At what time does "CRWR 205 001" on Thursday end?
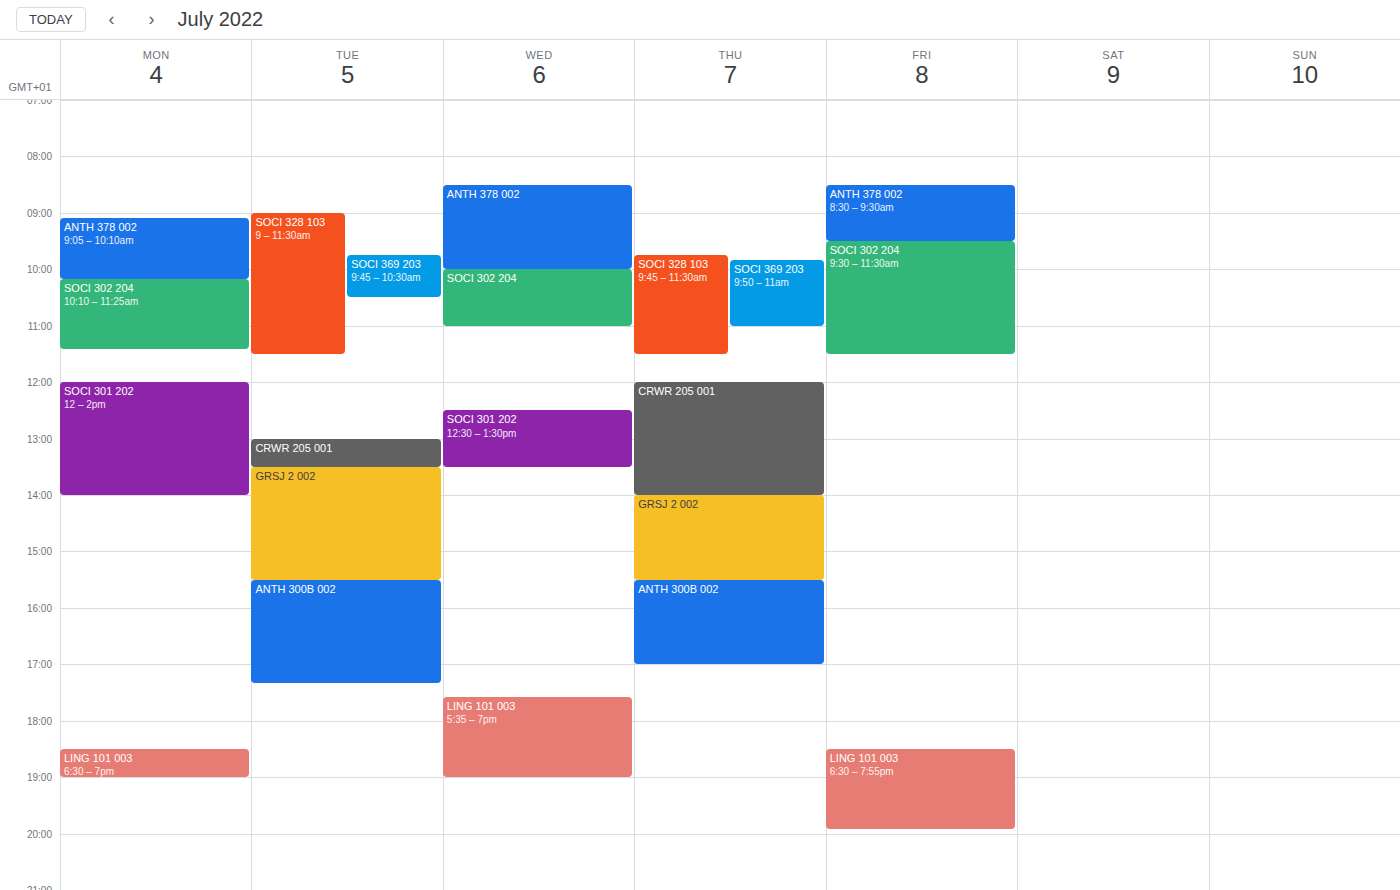
2:00 PM